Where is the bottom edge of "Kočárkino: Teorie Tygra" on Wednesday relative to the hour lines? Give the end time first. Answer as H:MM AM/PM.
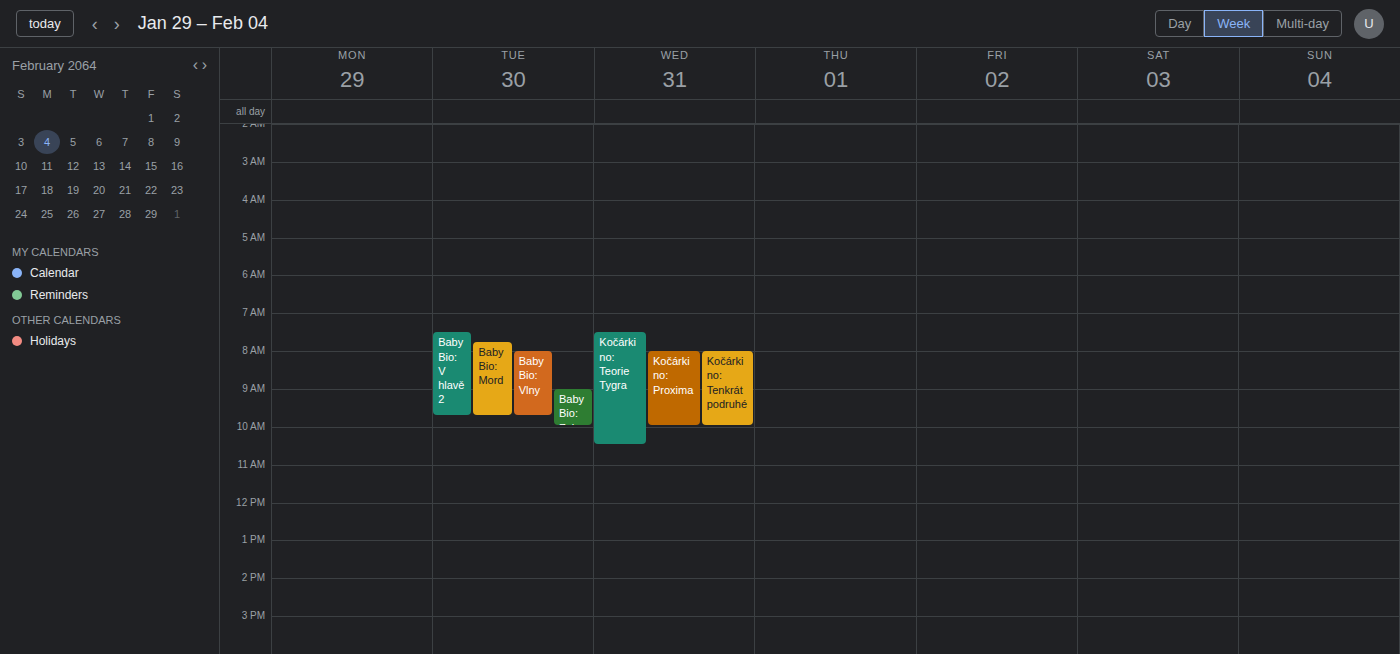
10:30 AM -- halfway between the 10 AM and 11 AM lines.